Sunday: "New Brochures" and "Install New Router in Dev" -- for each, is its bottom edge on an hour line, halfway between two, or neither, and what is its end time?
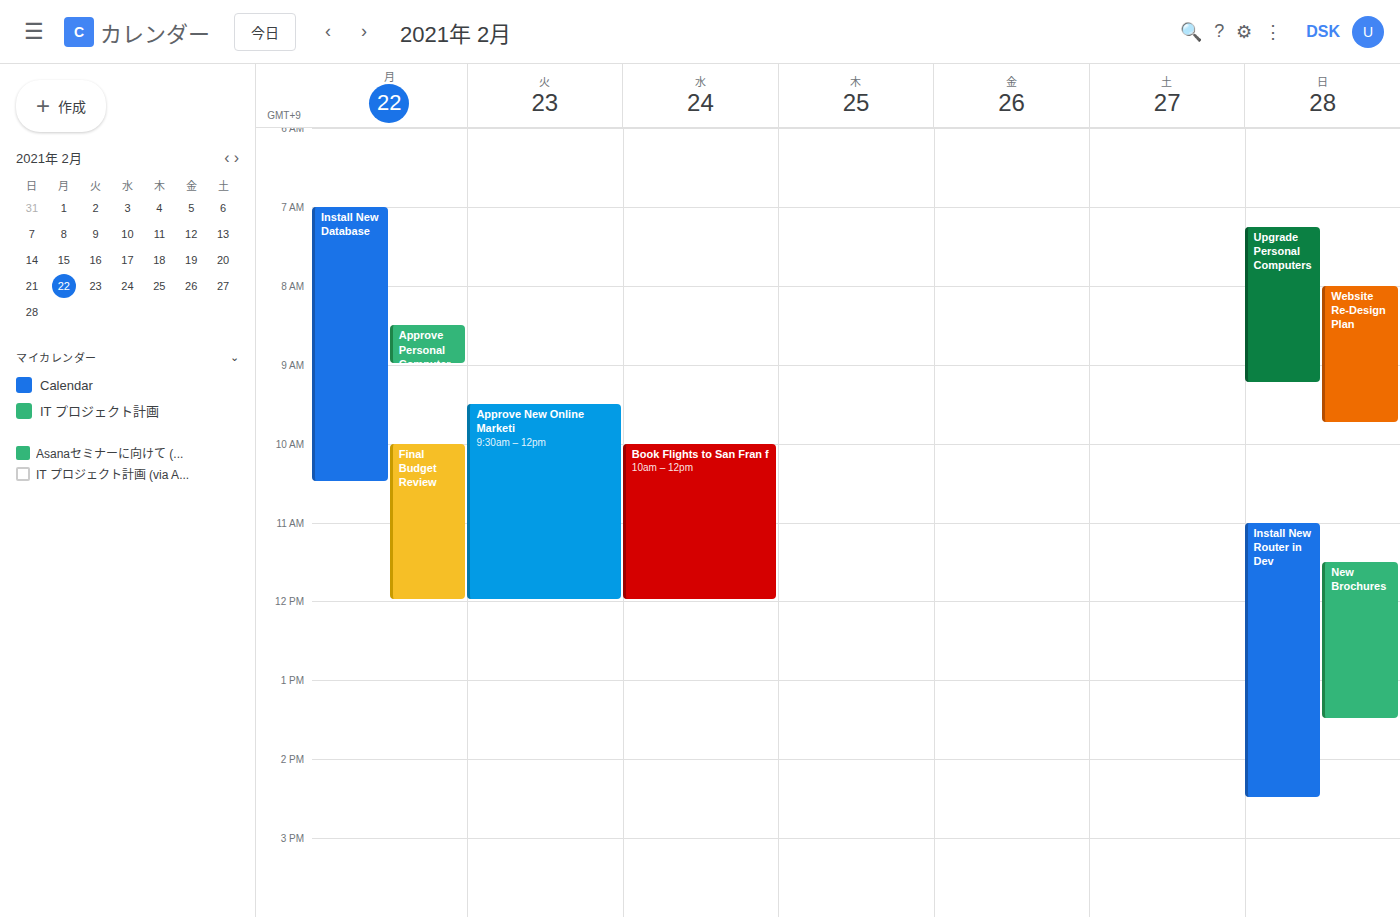
"New Brochures": 13:30, halfway between the 13:00 and 14:00 lines. "Install New Router in Dev": 14:30, halfway between the 14:00 and 15:00 lines.